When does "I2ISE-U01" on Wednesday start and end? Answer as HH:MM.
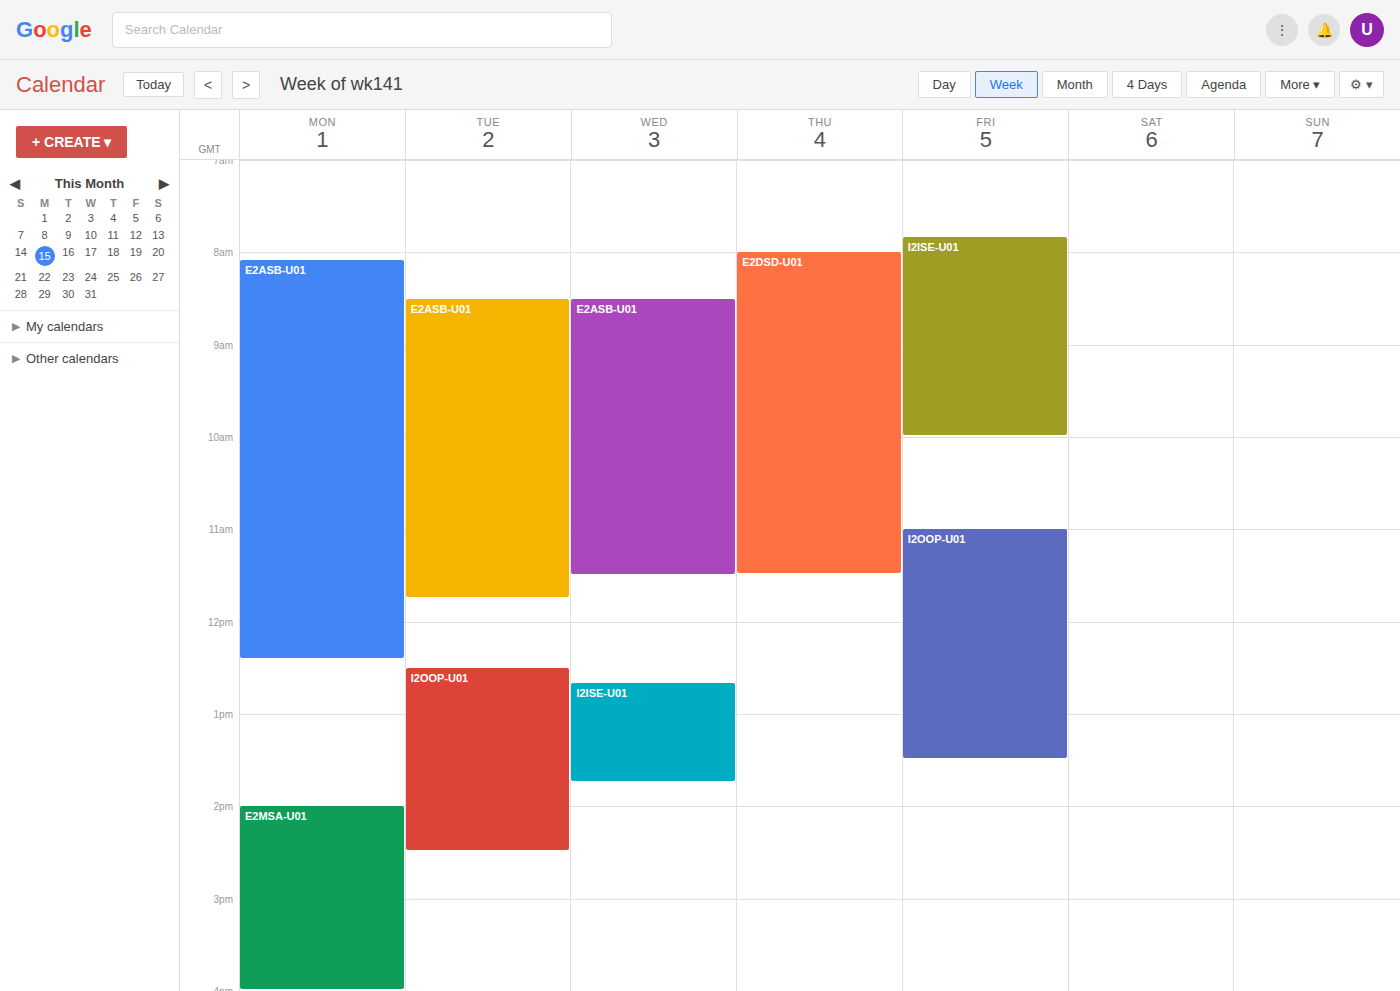
12:40 to 13:45